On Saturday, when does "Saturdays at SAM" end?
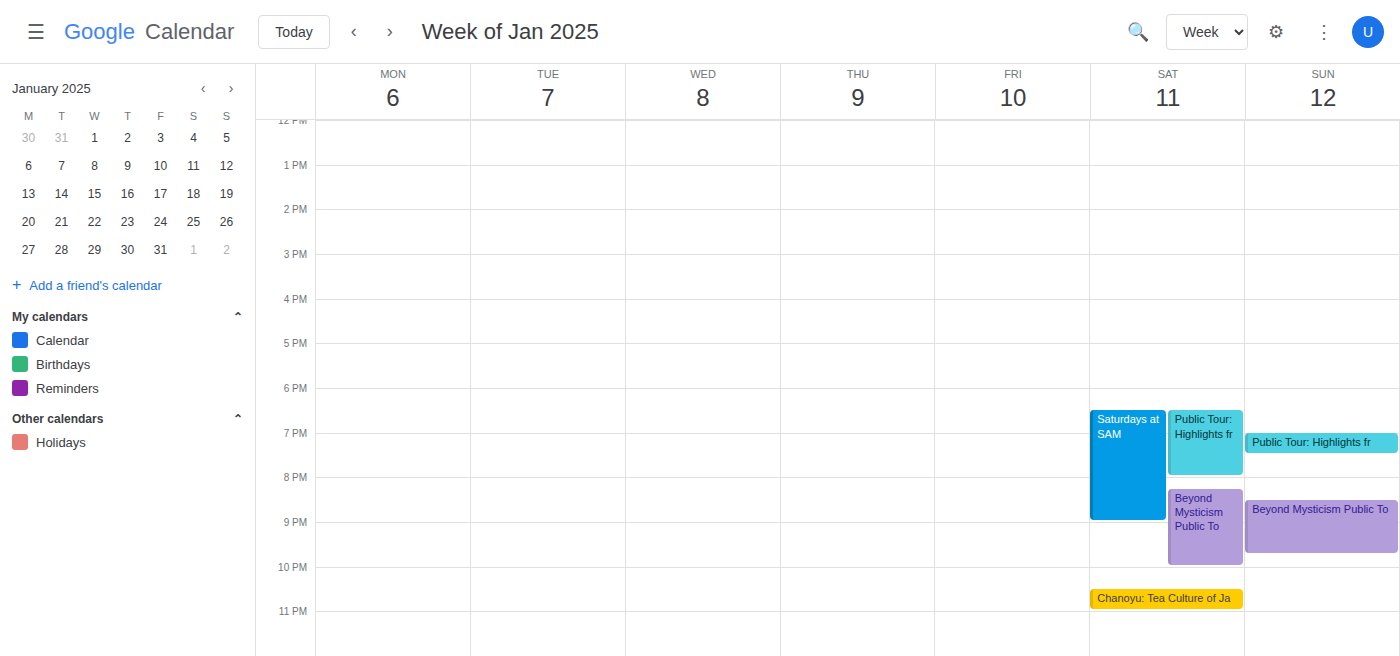
9:00 PM